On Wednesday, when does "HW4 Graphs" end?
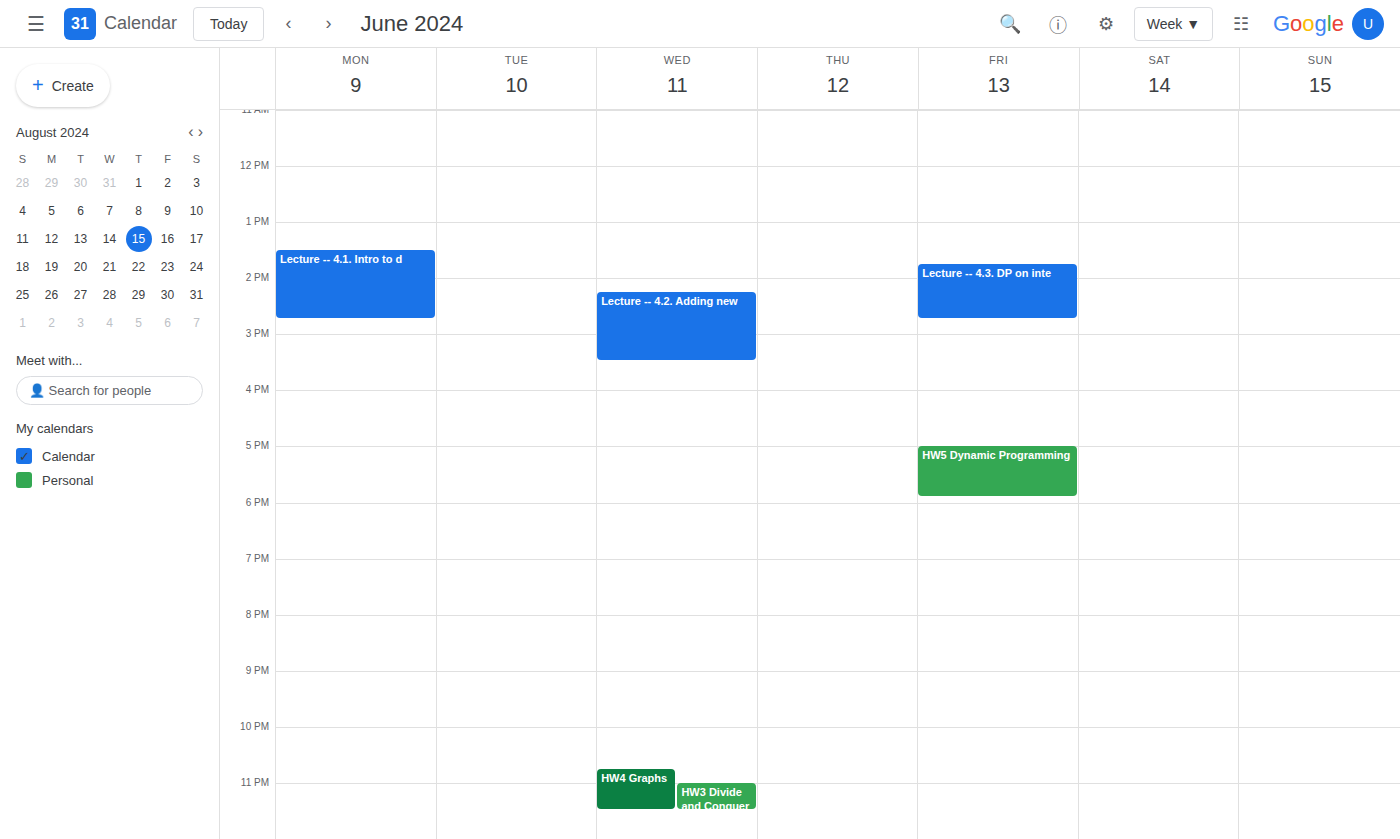
11:30 PM